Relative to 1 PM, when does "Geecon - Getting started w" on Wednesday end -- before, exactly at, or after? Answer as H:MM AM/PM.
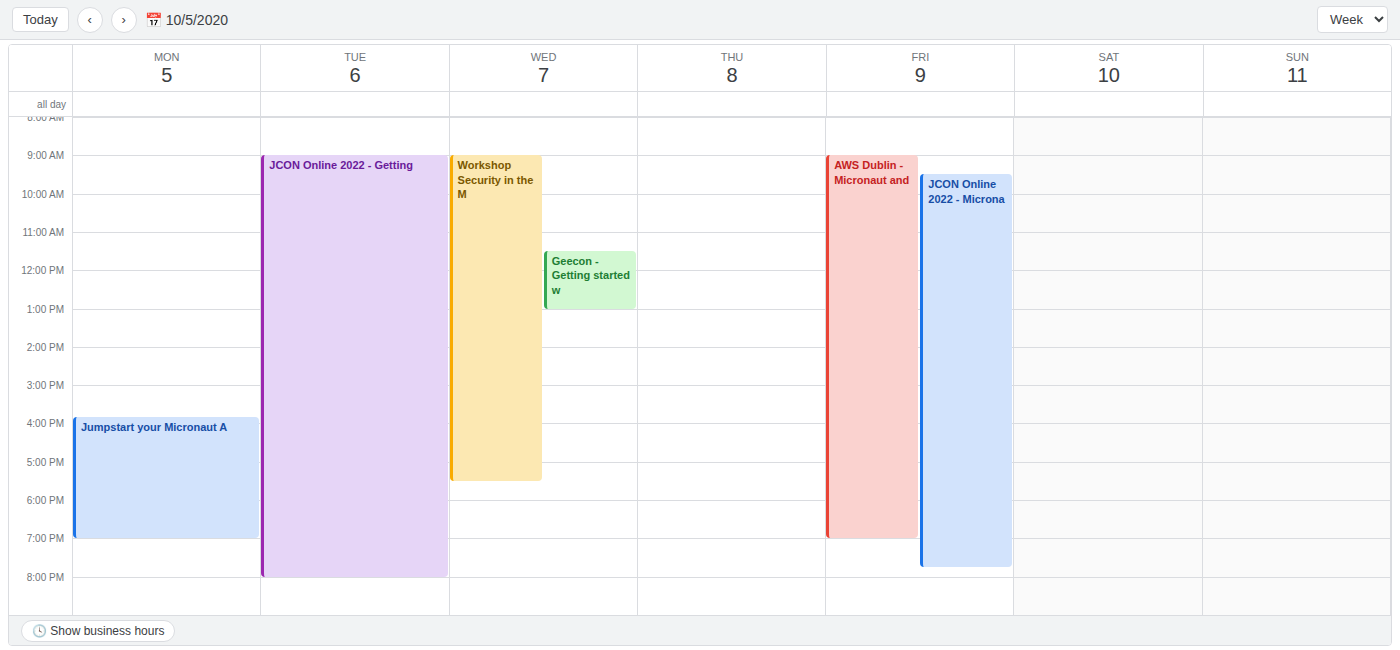
1:00 PM -- exactly at 1 PM, on the 1 PM line.